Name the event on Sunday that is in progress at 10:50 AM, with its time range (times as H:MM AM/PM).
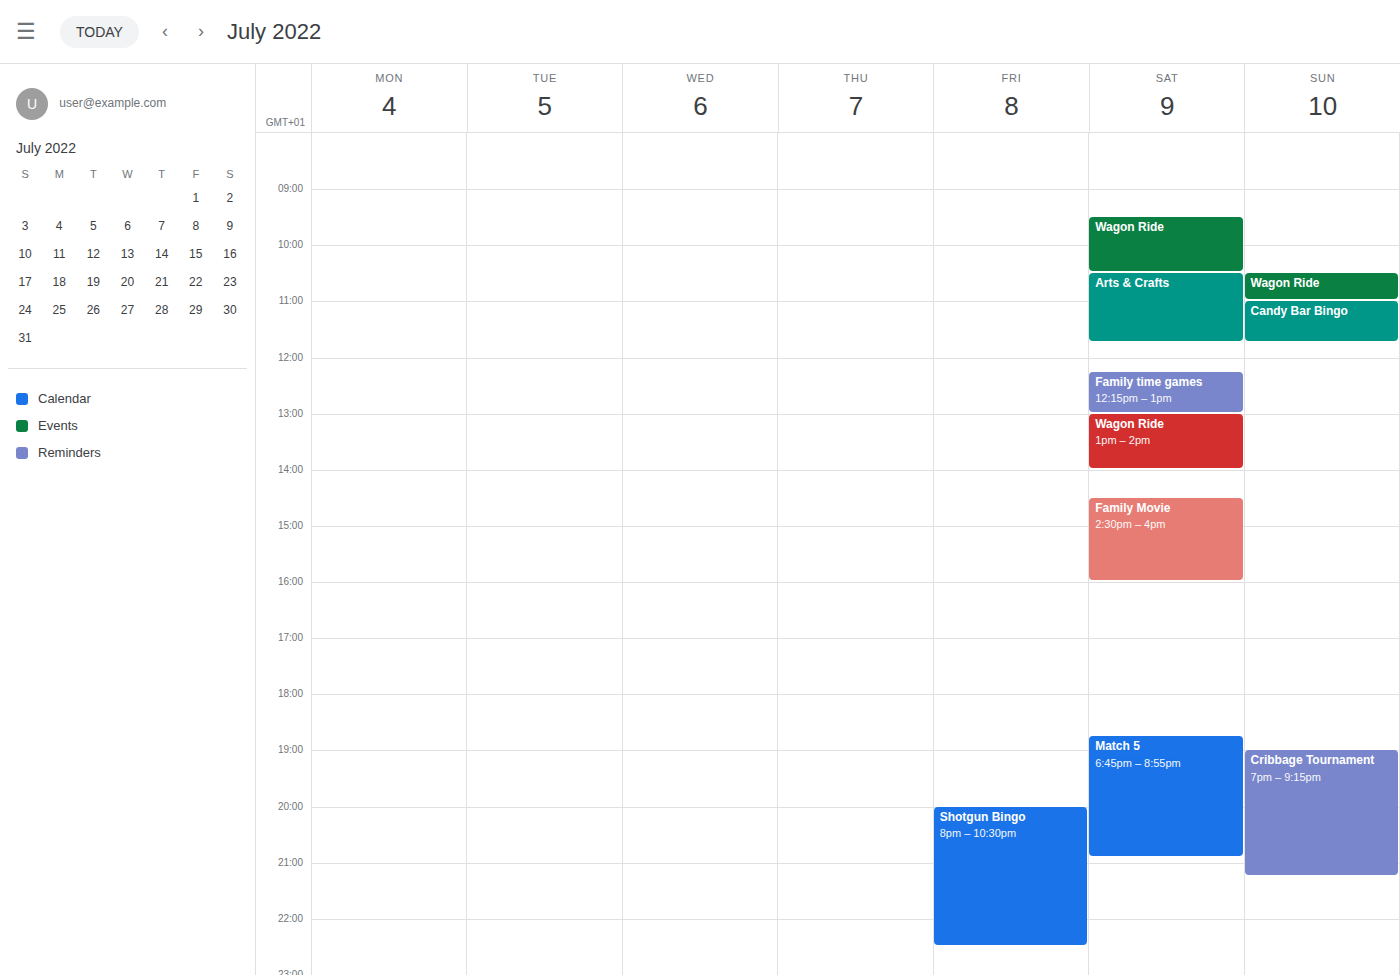
"Wagon Ride", 10:30 AM to 11:00 AM